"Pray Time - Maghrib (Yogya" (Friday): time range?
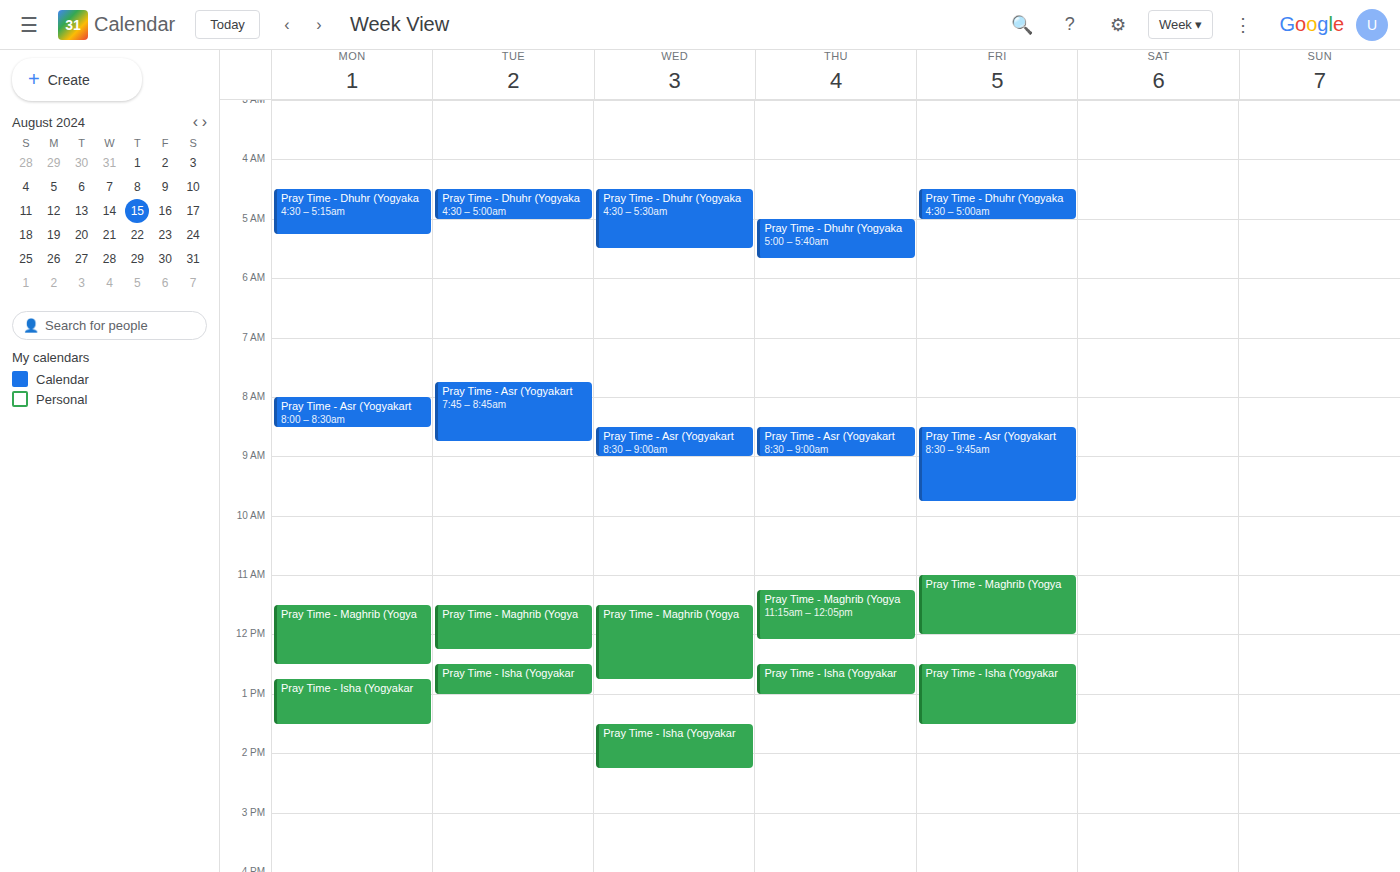
11:00 to 12:00